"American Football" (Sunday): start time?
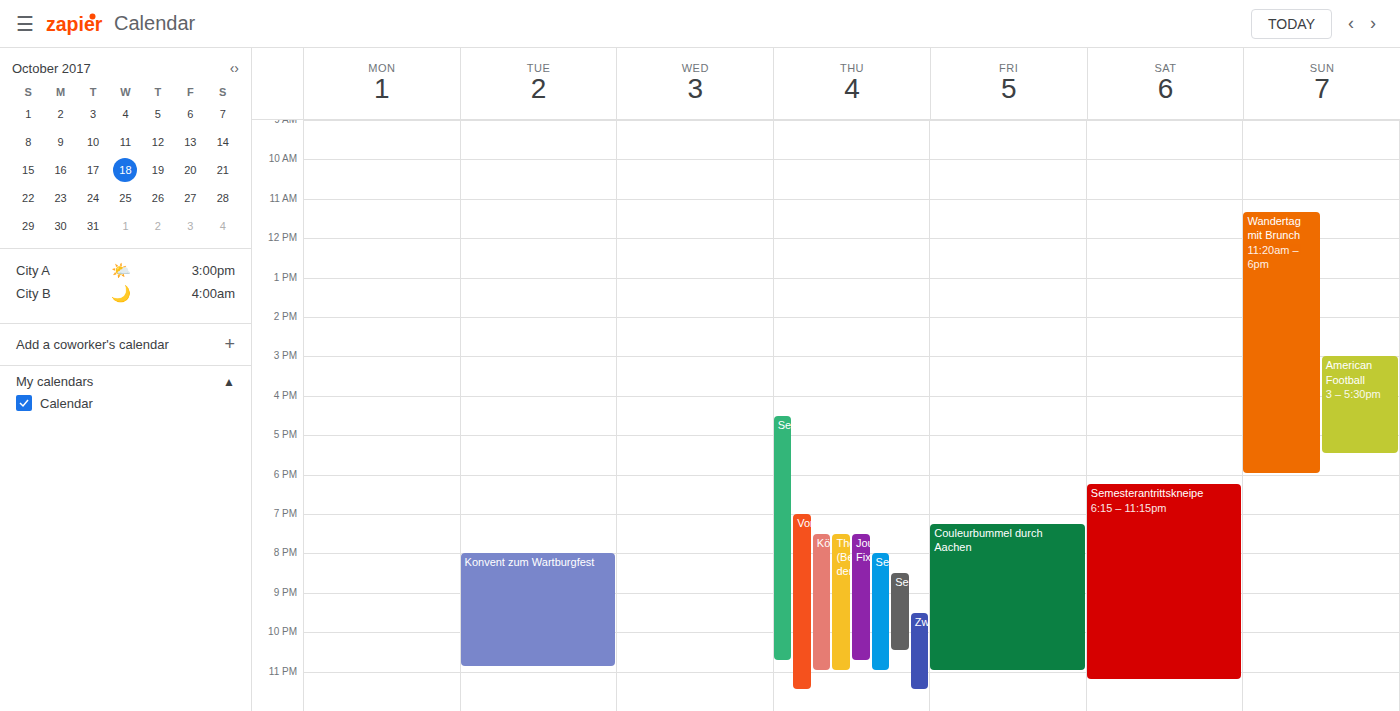
3:00 PM